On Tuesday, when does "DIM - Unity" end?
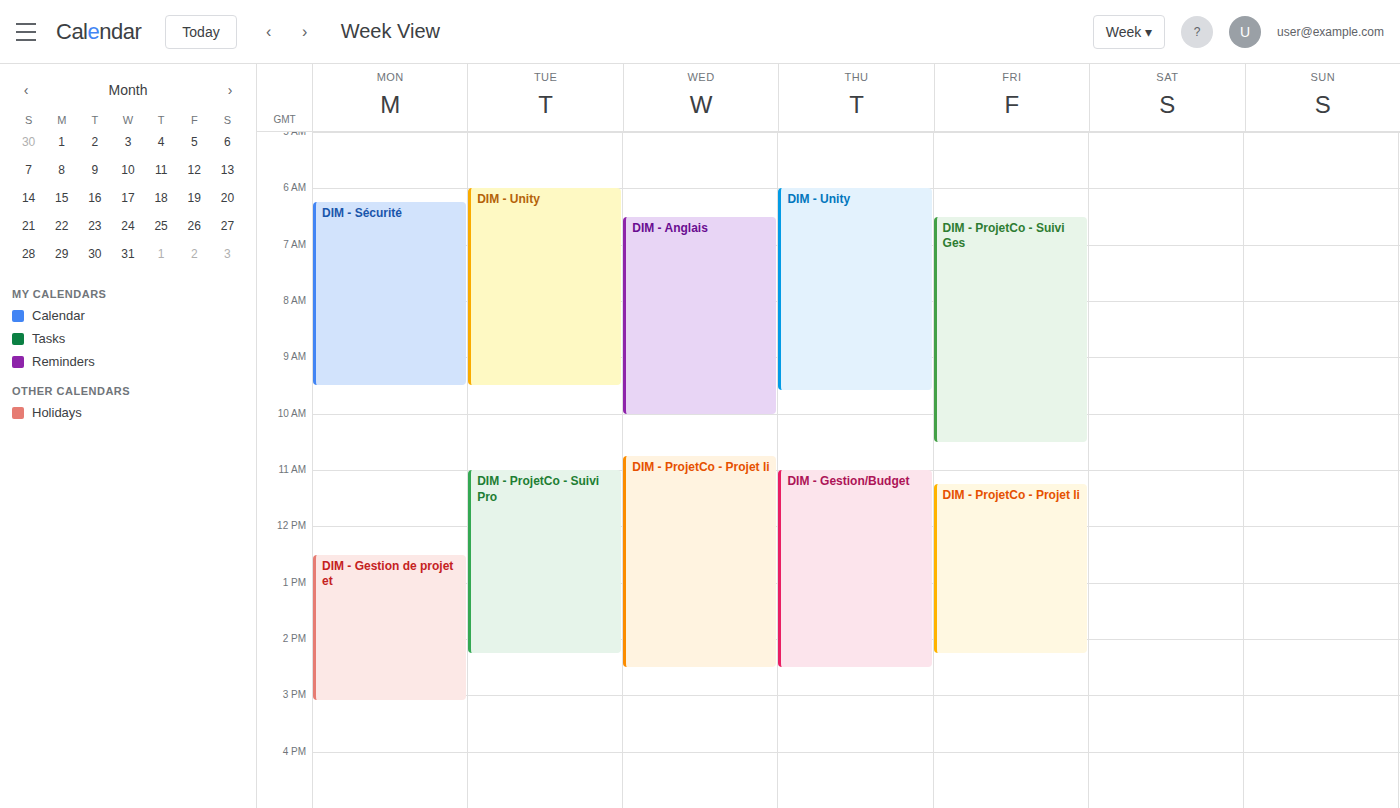
09:30